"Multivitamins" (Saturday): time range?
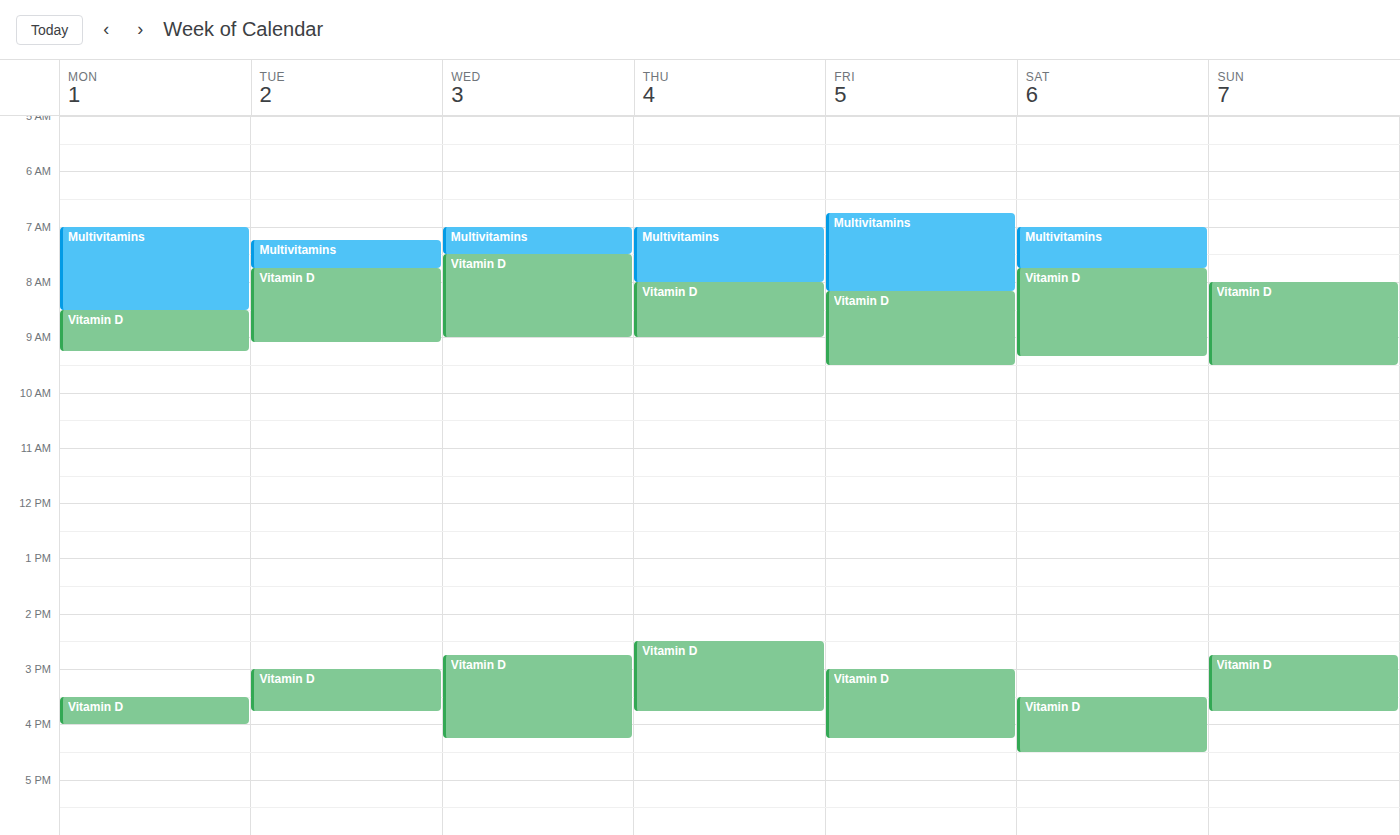
7:00 AM to 7:45 AM